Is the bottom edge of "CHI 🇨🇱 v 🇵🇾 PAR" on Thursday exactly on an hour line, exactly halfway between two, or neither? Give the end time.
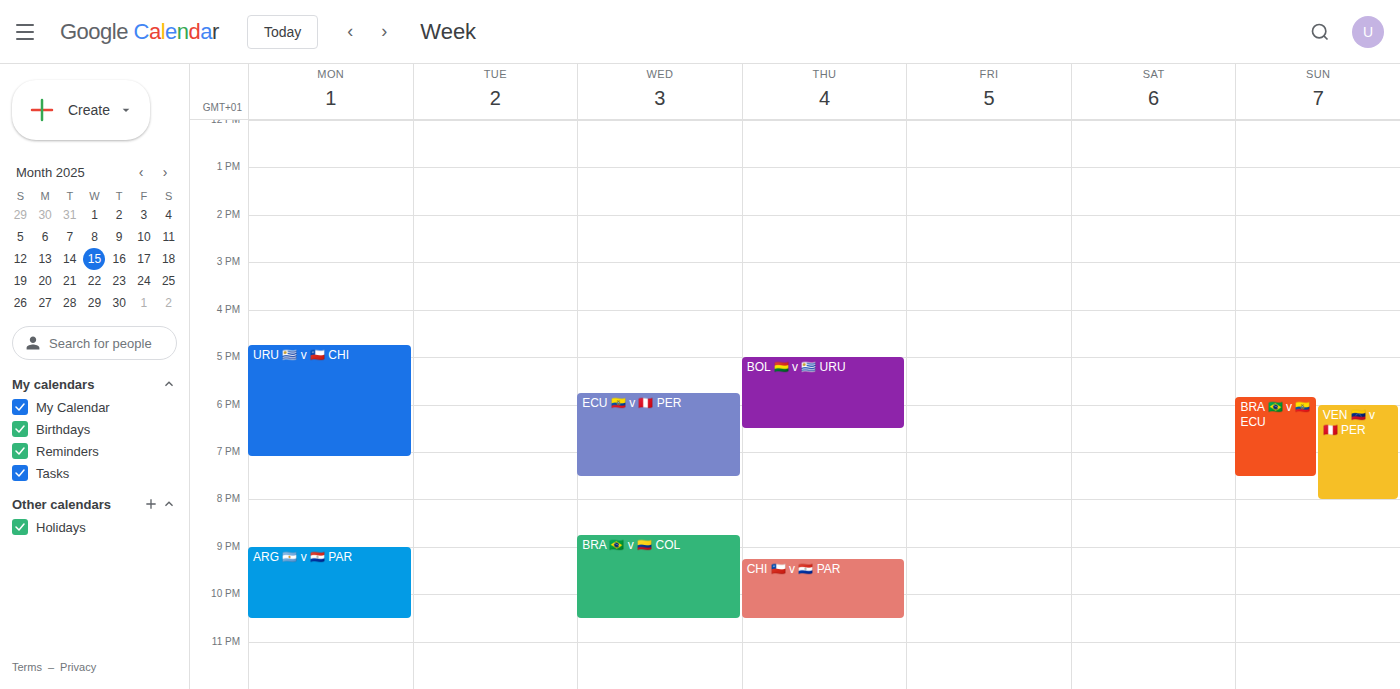
22:30 -- halfway between the 22:00 and 23:00 lines.